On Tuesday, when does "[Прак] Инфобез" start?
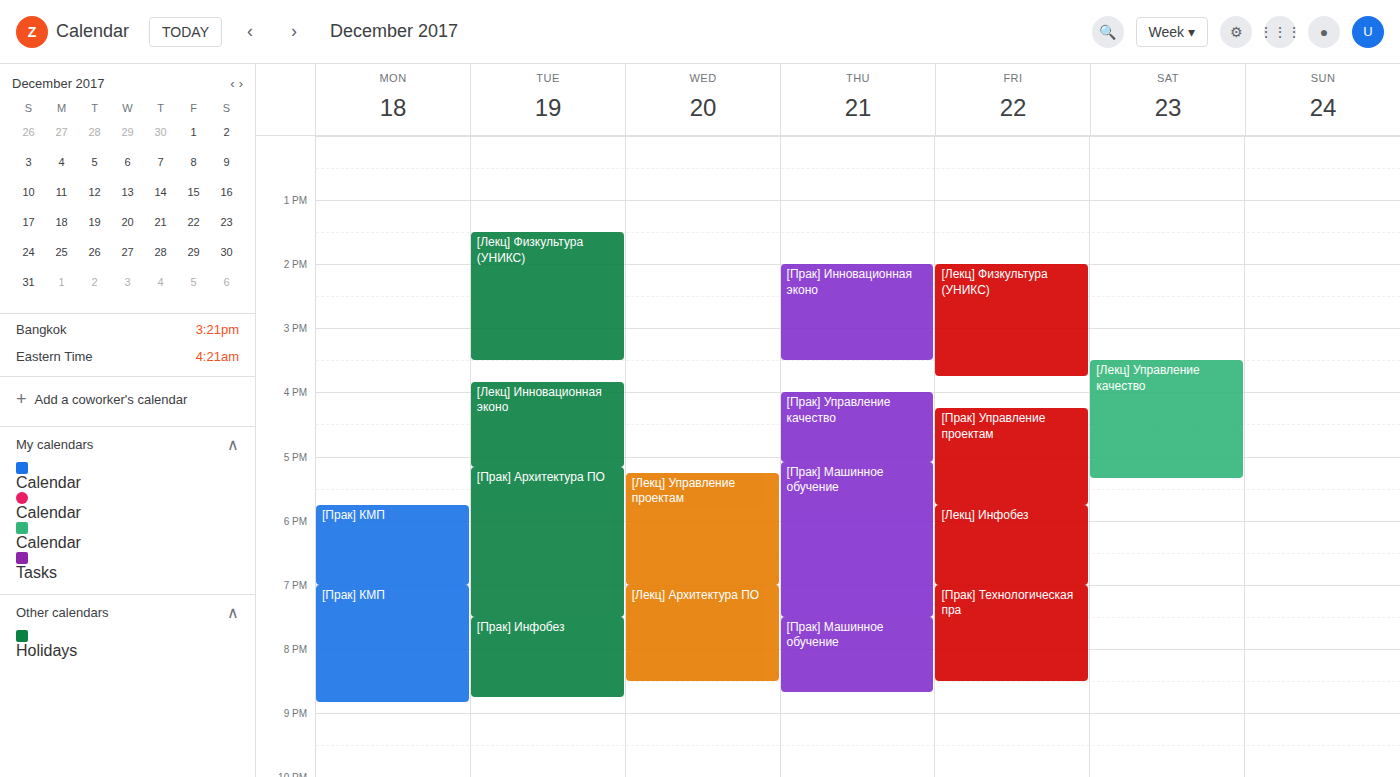
19:30